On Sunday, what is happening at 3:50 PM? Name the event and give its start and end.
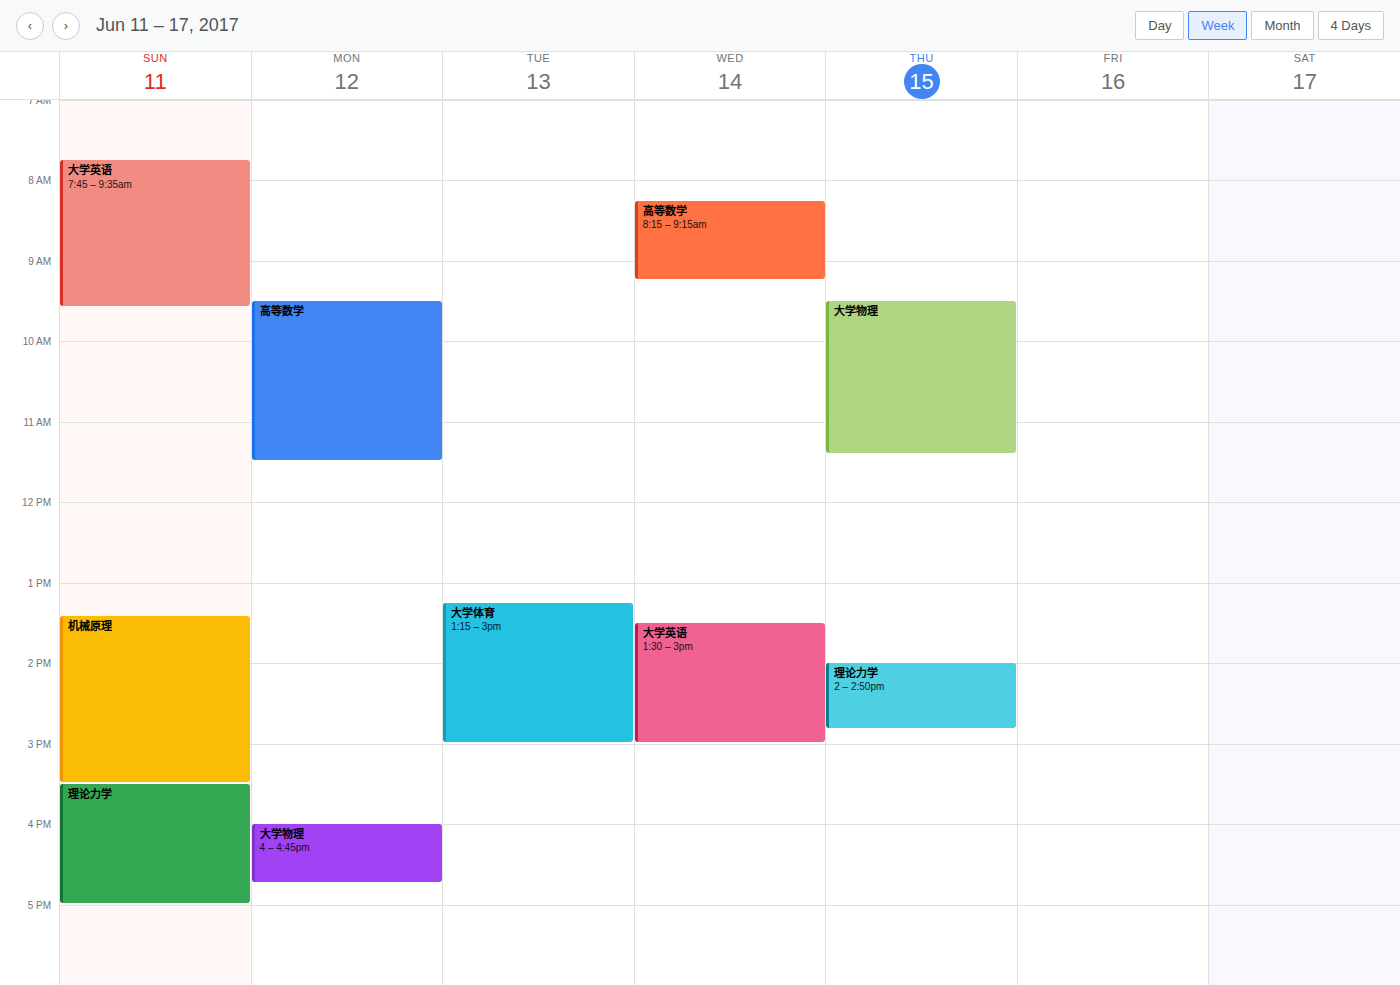
"理论力学", 3:30 PM to 5:00 PM